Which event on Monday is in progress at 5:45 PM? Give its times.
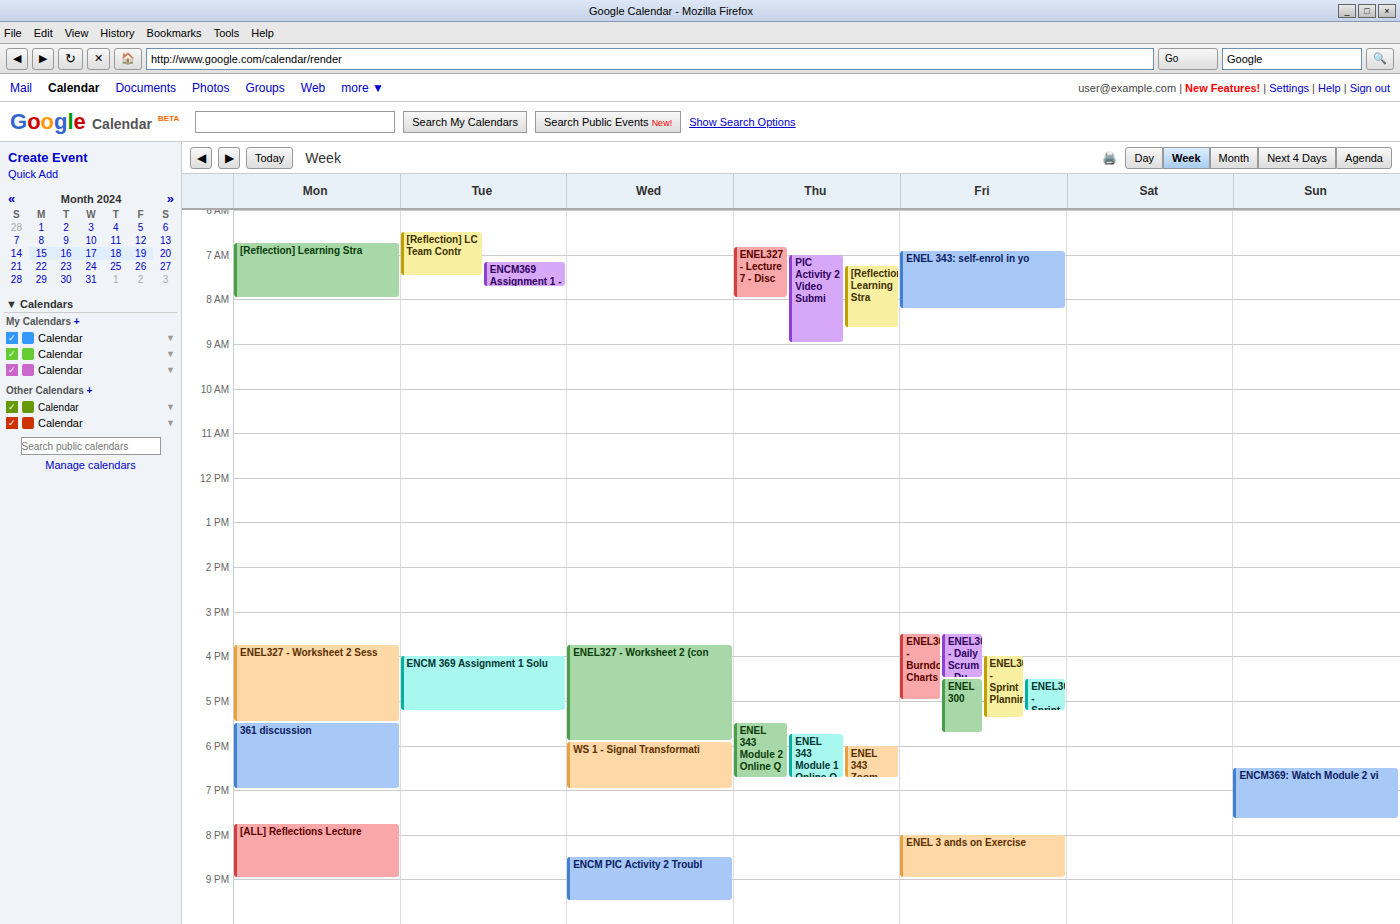
"361 discussion", 5:30 PM to 7:00 PM